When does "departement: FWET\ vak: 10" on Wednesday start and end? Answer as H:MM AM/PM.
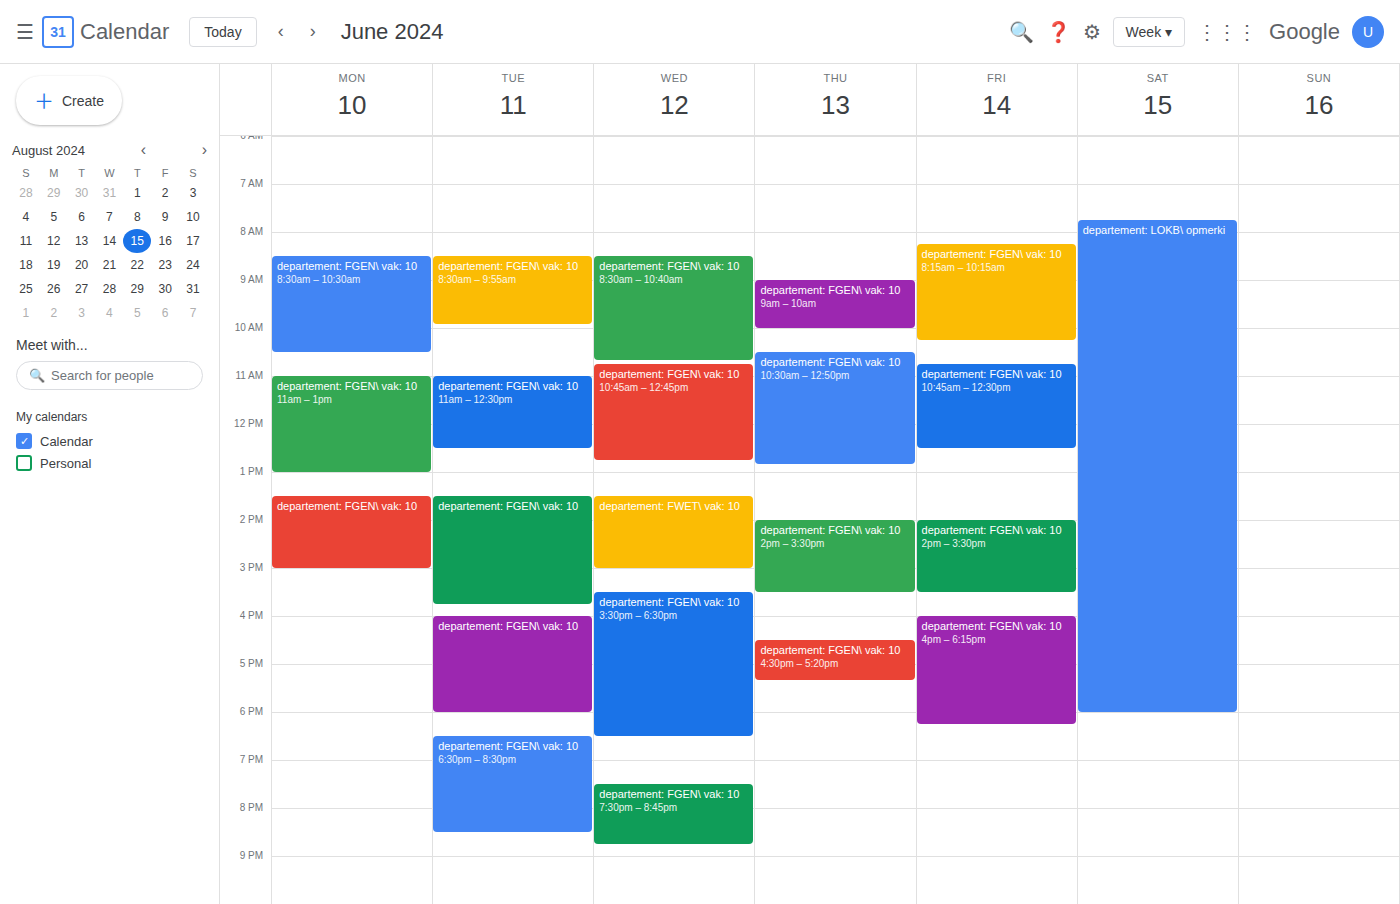
1:30 PM to 3:00 PM